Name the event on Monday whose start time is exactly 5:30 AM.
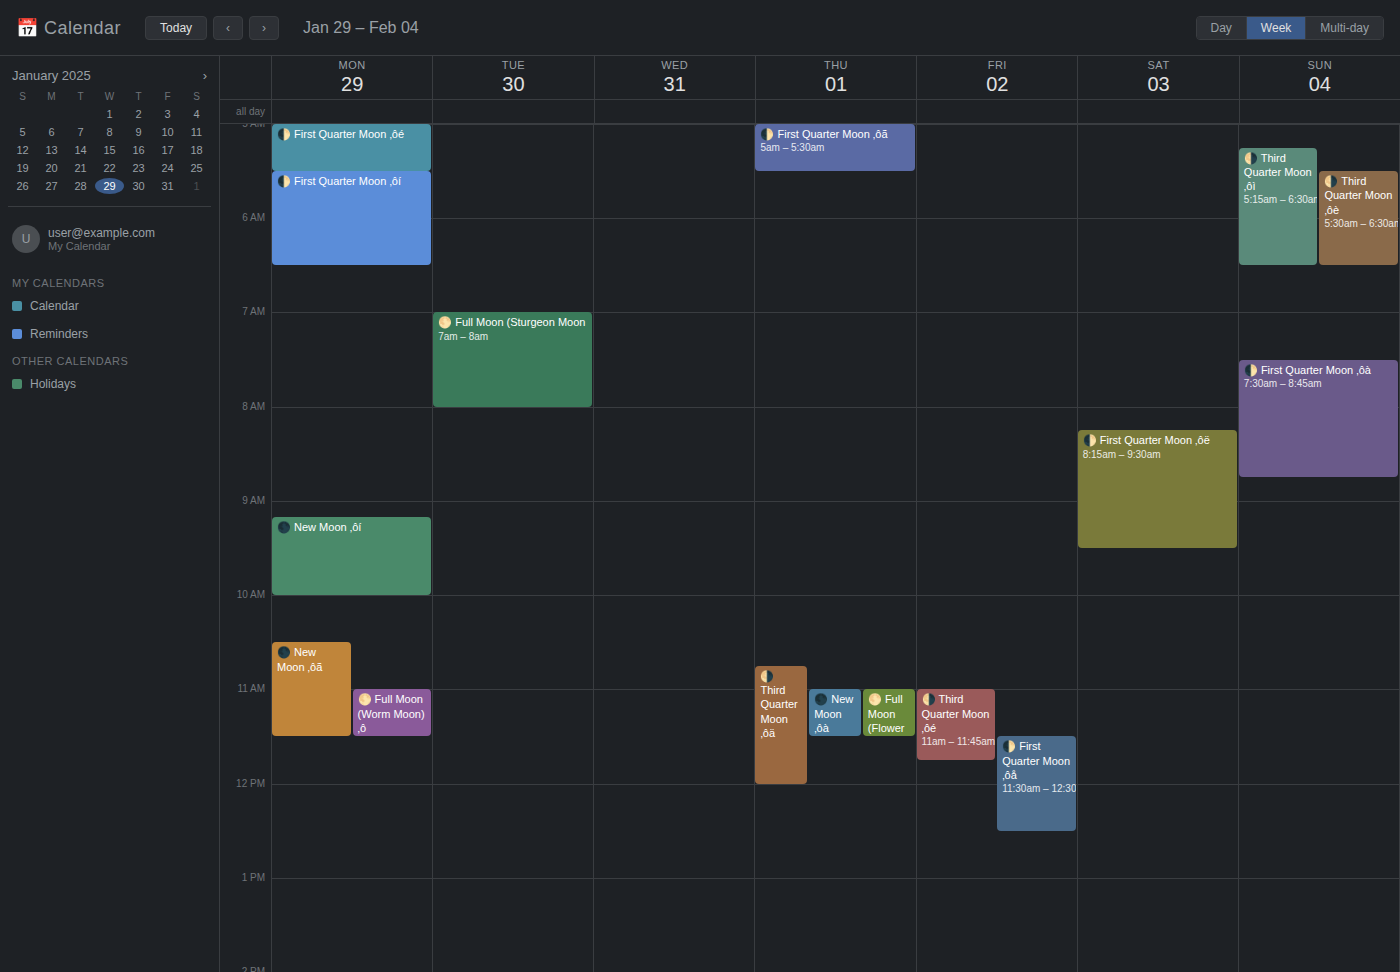
"🌓 First Quarter Moon ‚ôí"